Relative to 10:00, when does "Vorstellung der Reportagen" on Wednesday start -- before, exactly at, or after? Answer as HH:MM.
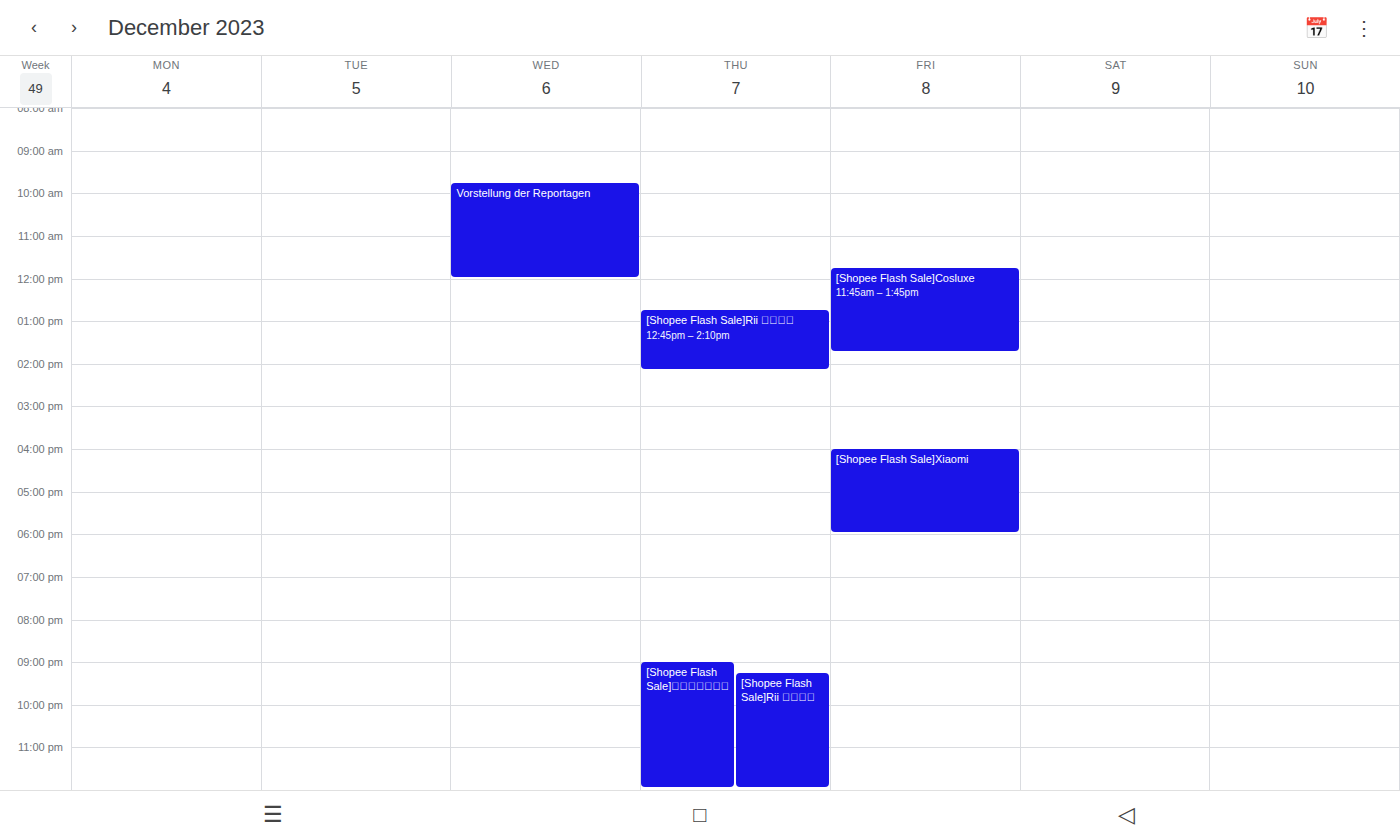
09:45 -- before 10:00, 15 minutes above the 10:00 line.